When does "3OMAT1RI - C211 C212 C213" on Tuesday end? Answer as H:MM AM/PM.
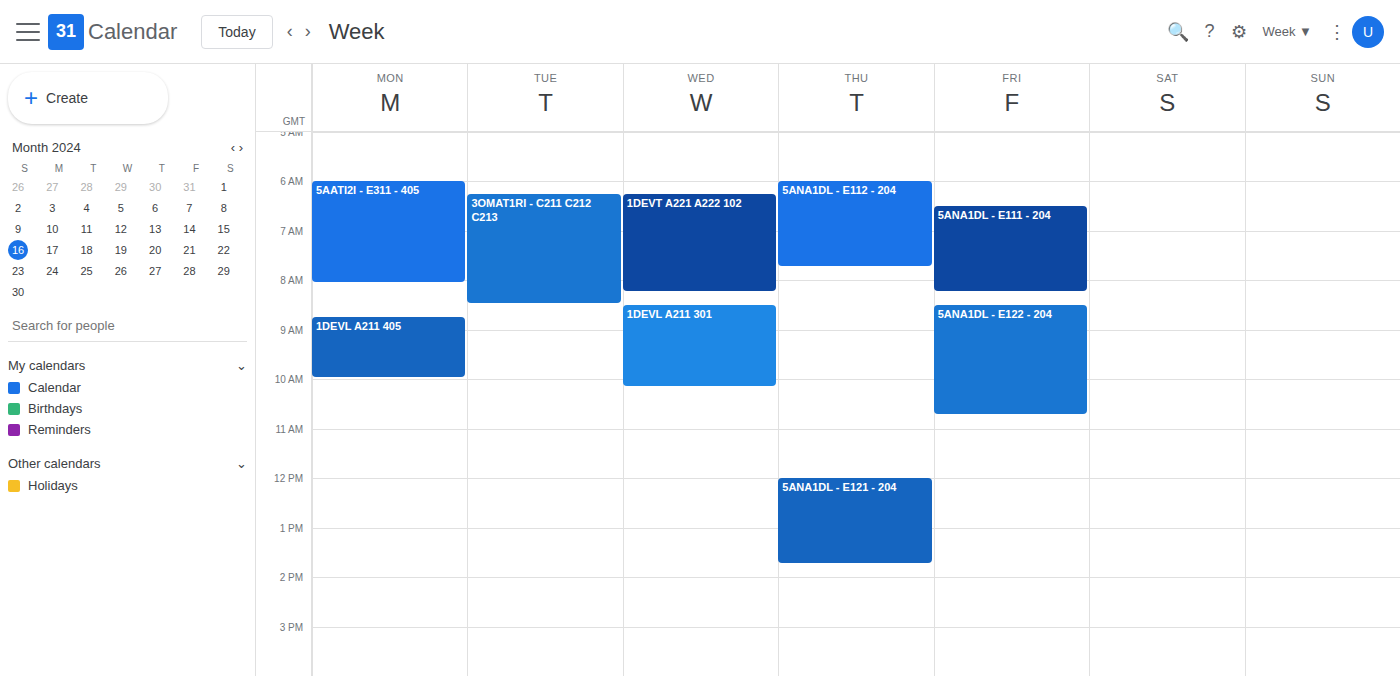
8:30 AM